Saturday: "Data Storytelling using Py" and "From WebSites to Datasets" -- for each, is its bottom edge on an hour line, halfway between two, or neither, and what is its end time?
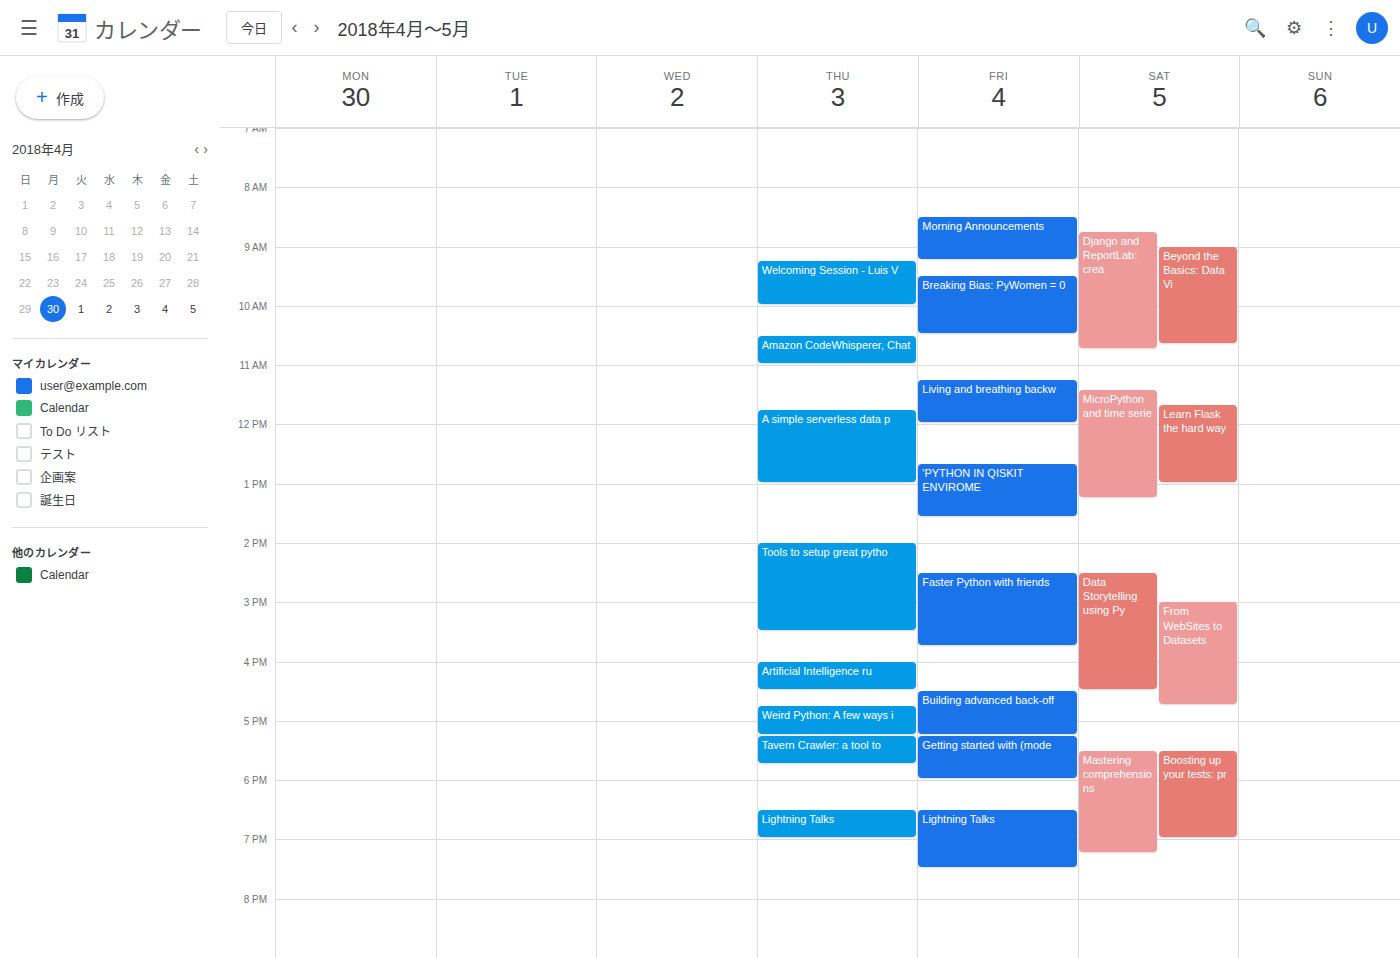
"Data Storytelling using Py": 4:30 PM, halfway between the 4 PM and 5 PM lines. "From WebSites to Datasets": 4:45 PM, neither: three quarters of the way from the 4 PM line to the 5 PM line.